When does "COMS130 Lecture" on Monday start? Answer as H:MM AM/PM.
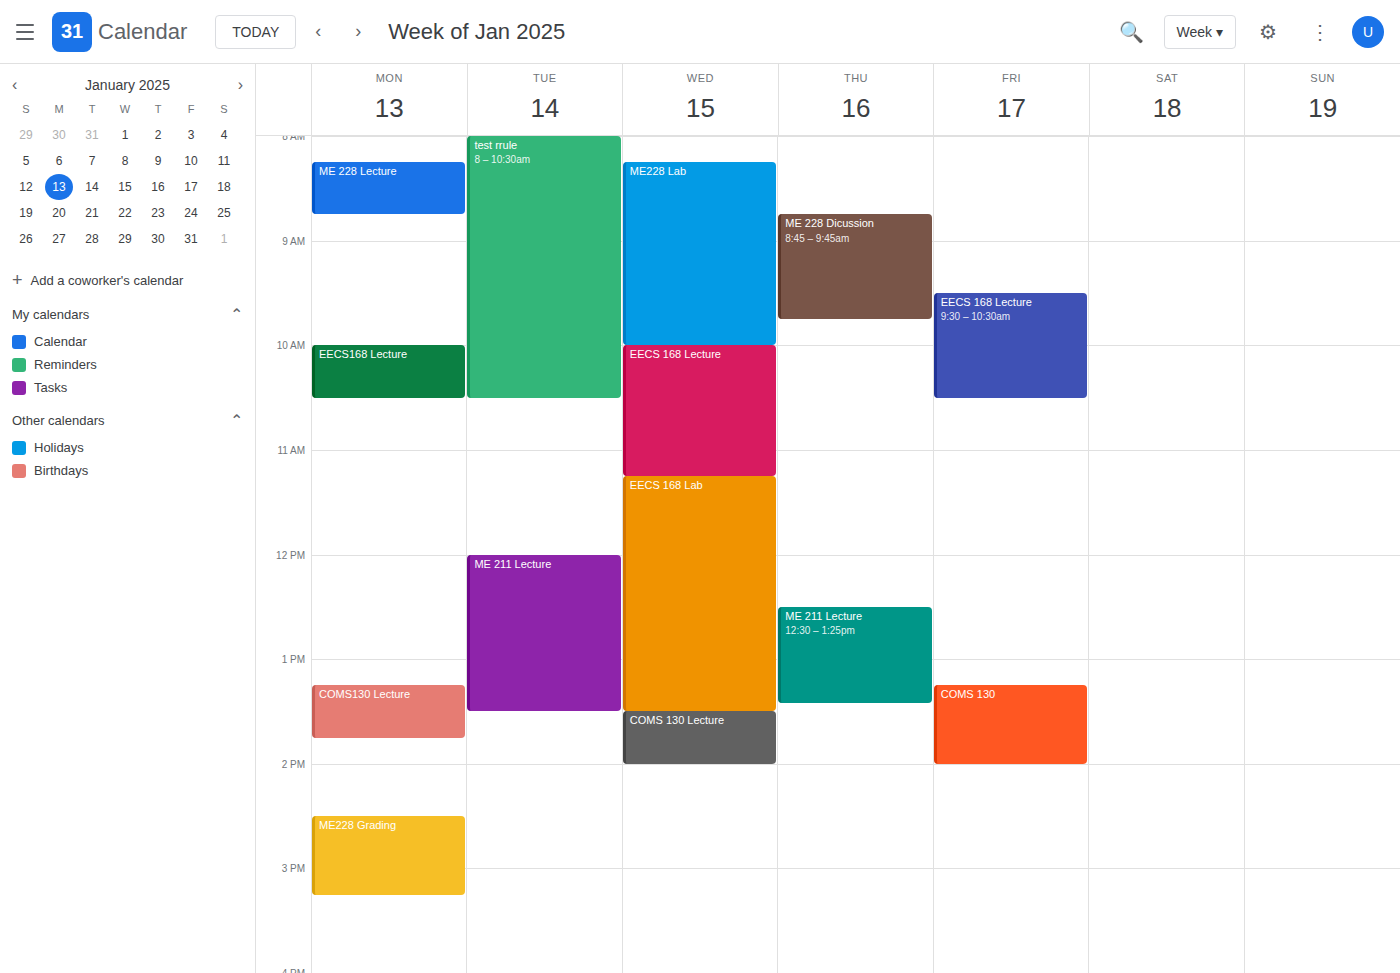
1:15 PM